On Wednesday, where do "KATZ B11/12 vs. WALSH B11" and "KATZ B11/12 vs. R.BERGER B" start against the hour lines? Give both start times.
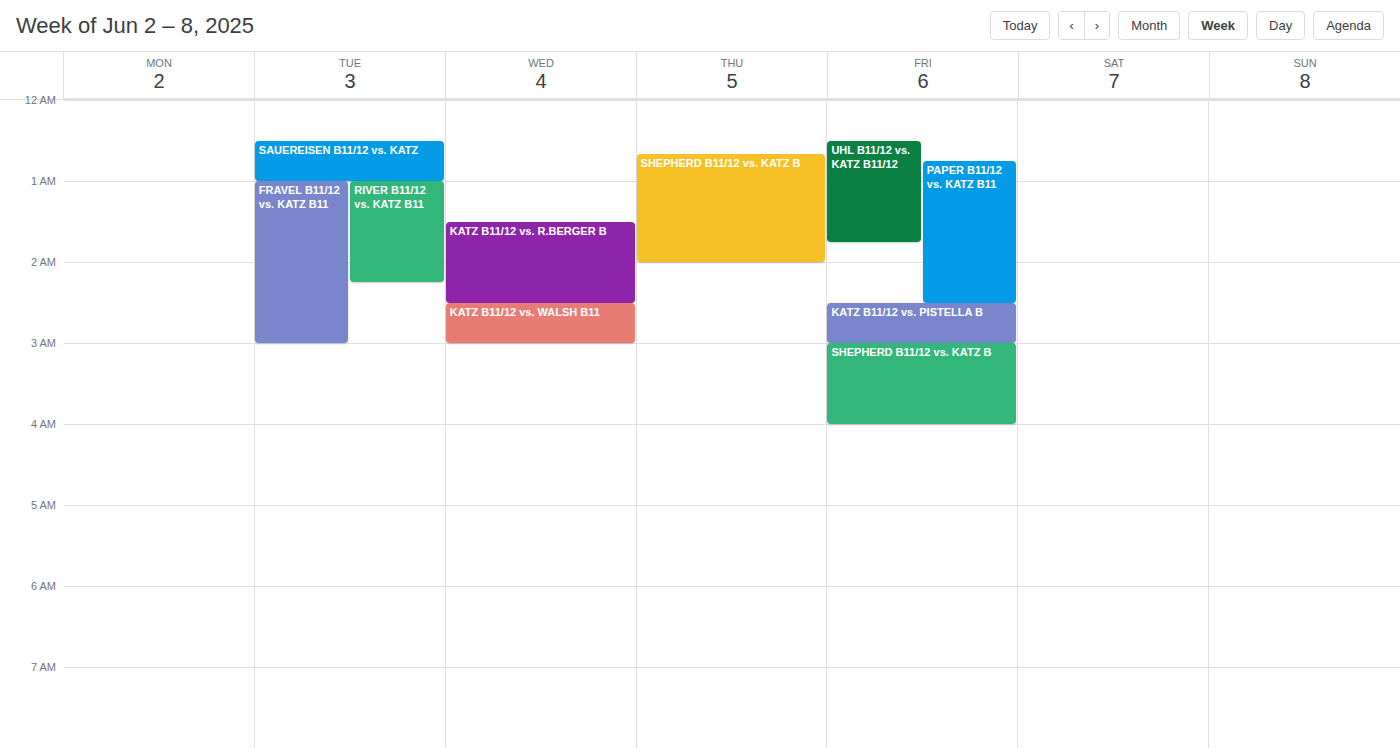
"KATZ B11/12 vs. WALSH B11": 2:30 AM, halfway between the 2 AM and 3 AM lines. "KATZ B11/12 vs. R.BERGER B": 1:30 AM, halfway between the 1 AM and 2 AM lines.